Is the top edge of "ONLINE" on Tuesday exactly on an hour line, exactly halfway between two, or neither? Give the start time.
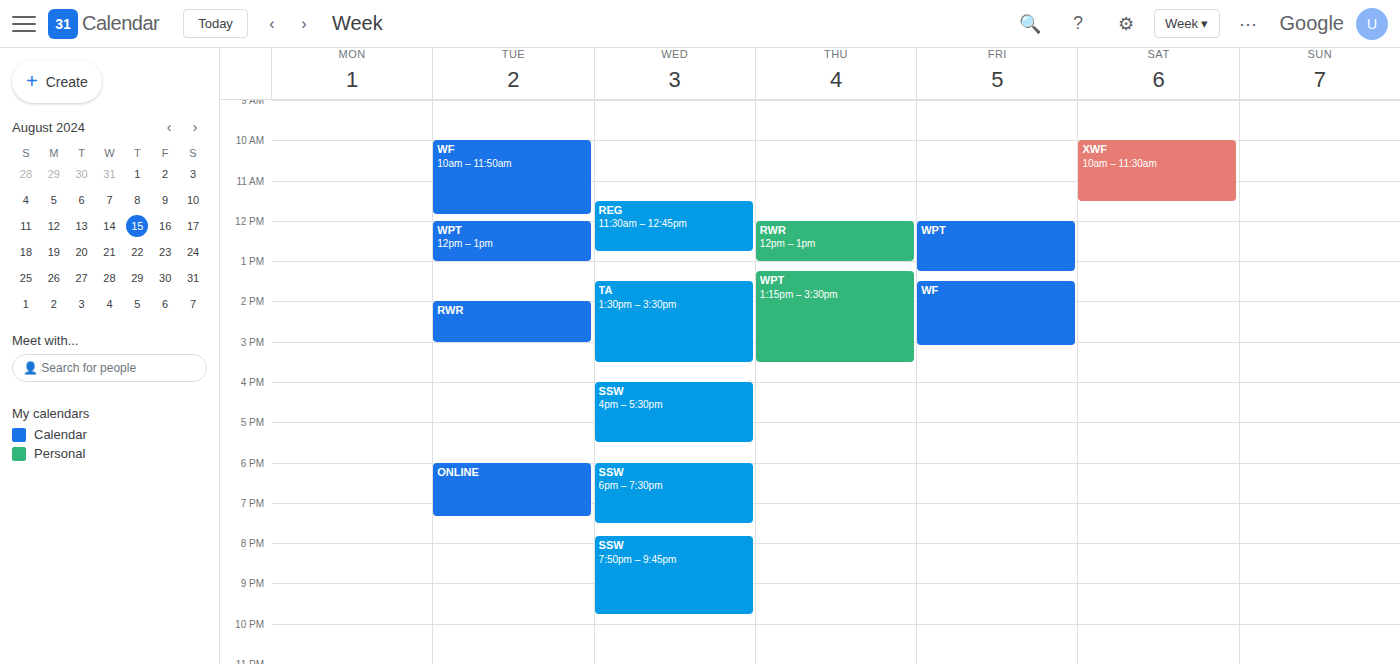
6:00 PM -- exactly on the 6 PM line.